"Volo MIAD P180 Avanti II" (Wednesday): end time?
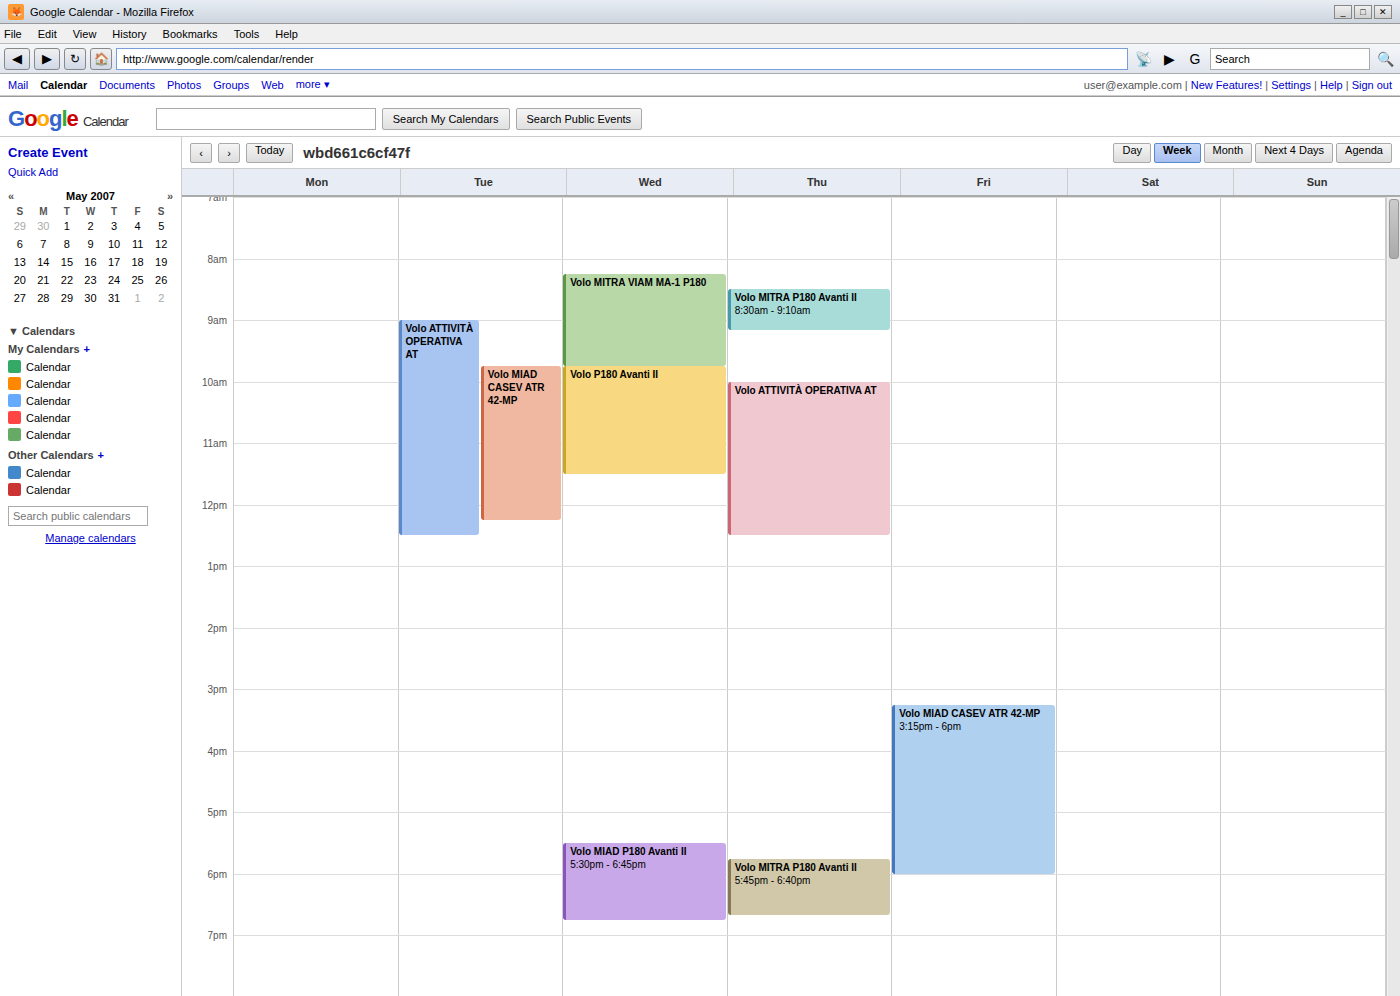
6:45 PM